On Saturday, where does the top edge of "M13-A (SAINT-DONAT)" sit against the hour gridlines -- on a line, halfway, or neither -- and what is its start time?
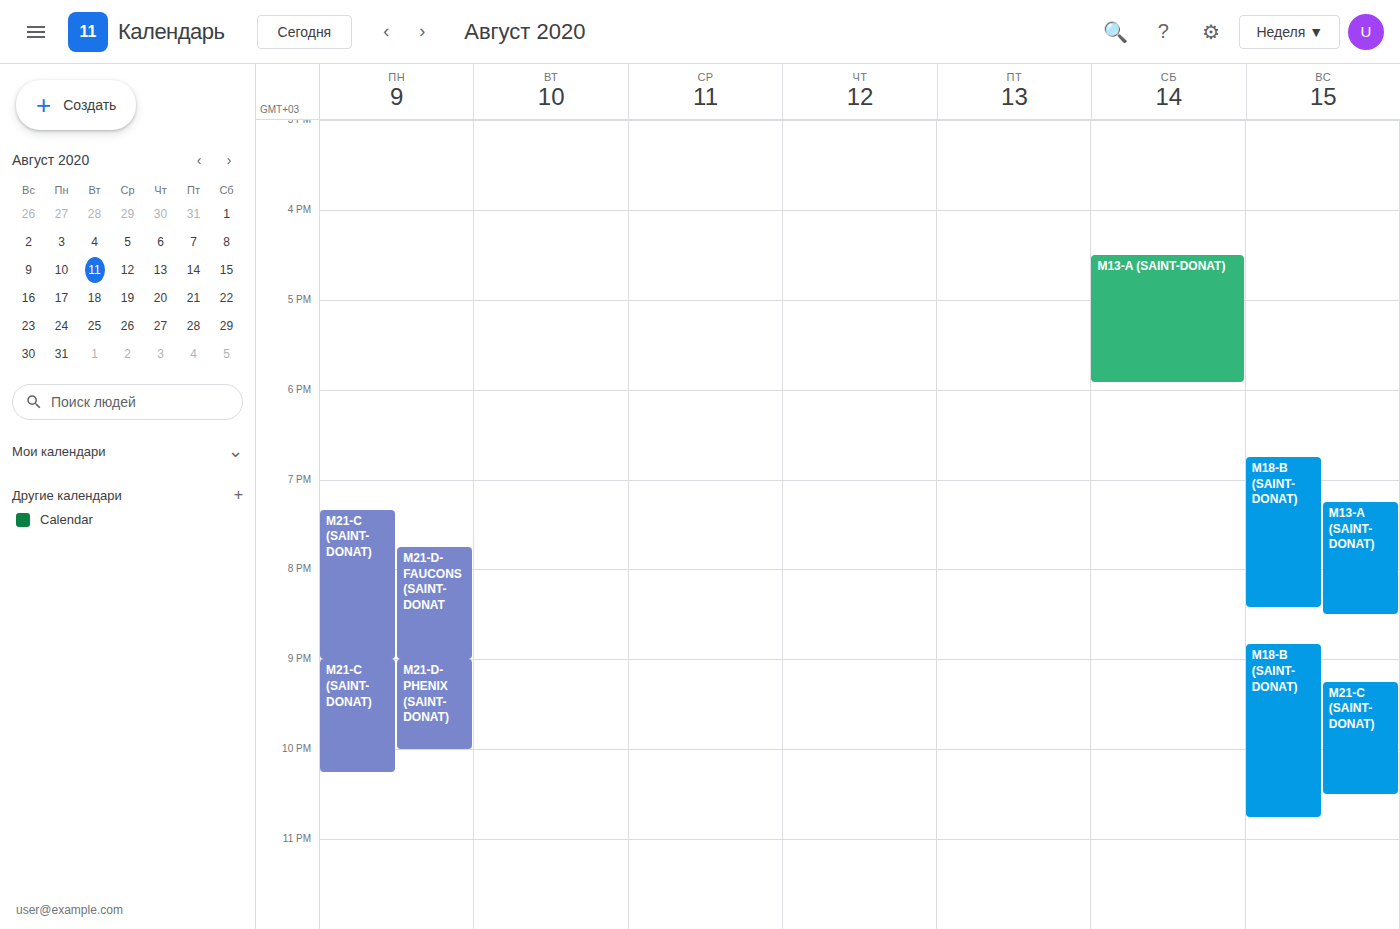
16:30 -- halfway between the 16:00 and 17:00 lines.